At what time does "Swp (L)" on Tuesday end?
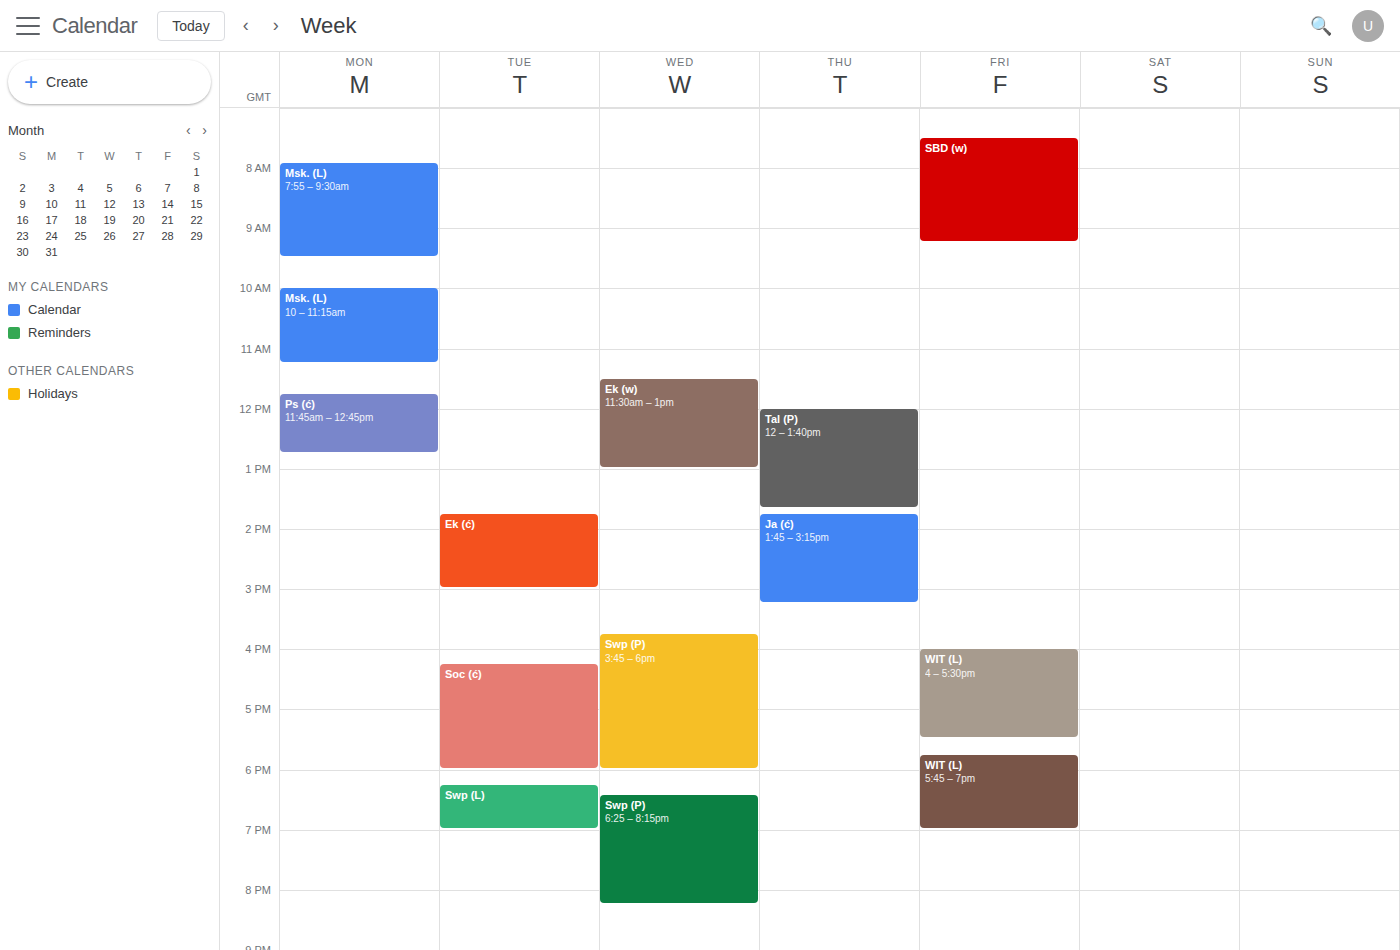
7:00 PM